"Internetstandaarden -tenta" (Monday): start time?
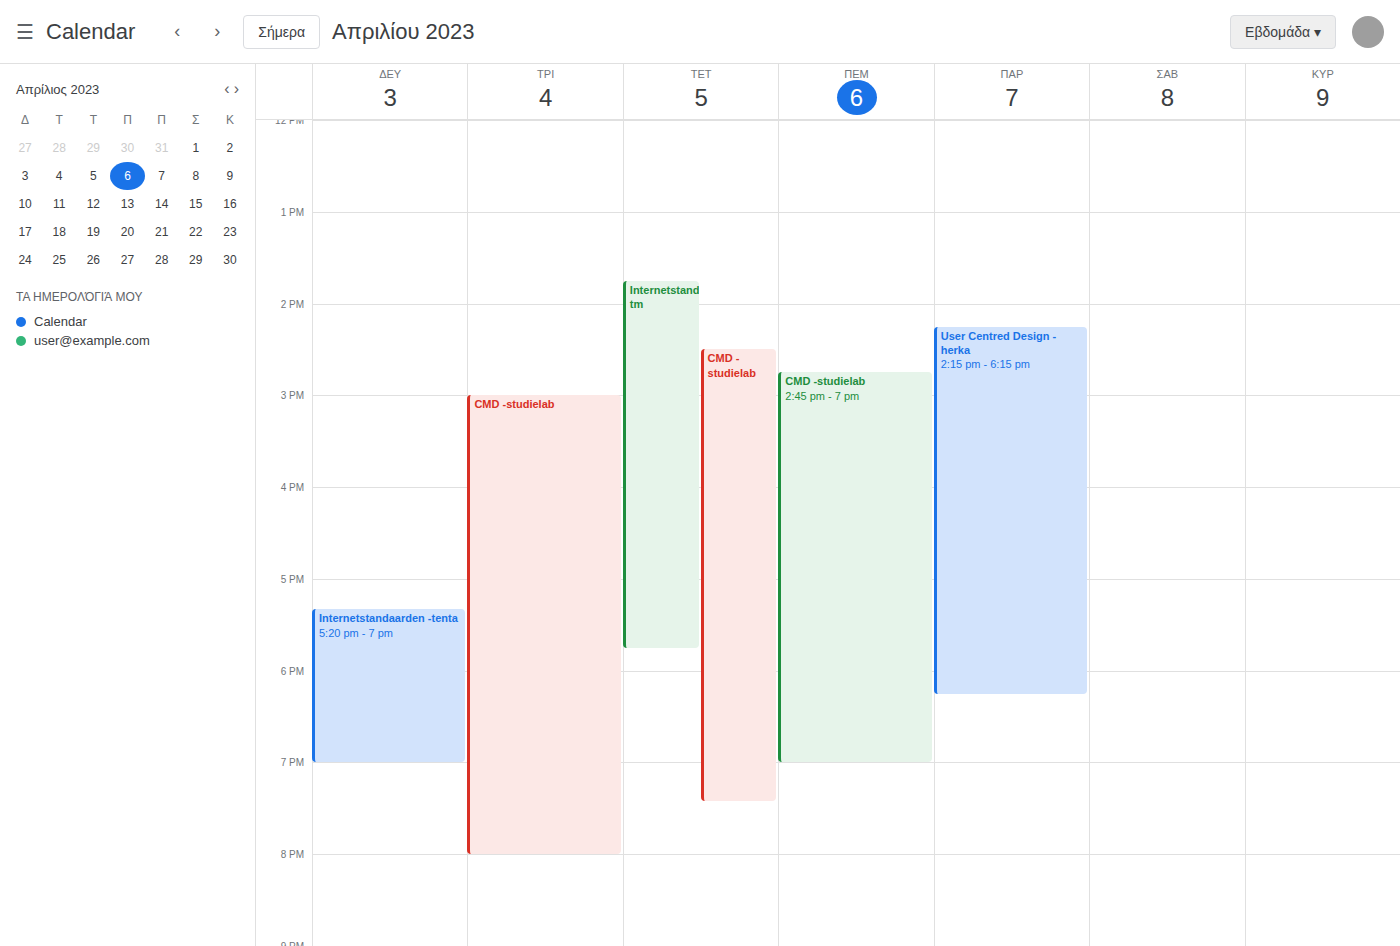
5:20 PM